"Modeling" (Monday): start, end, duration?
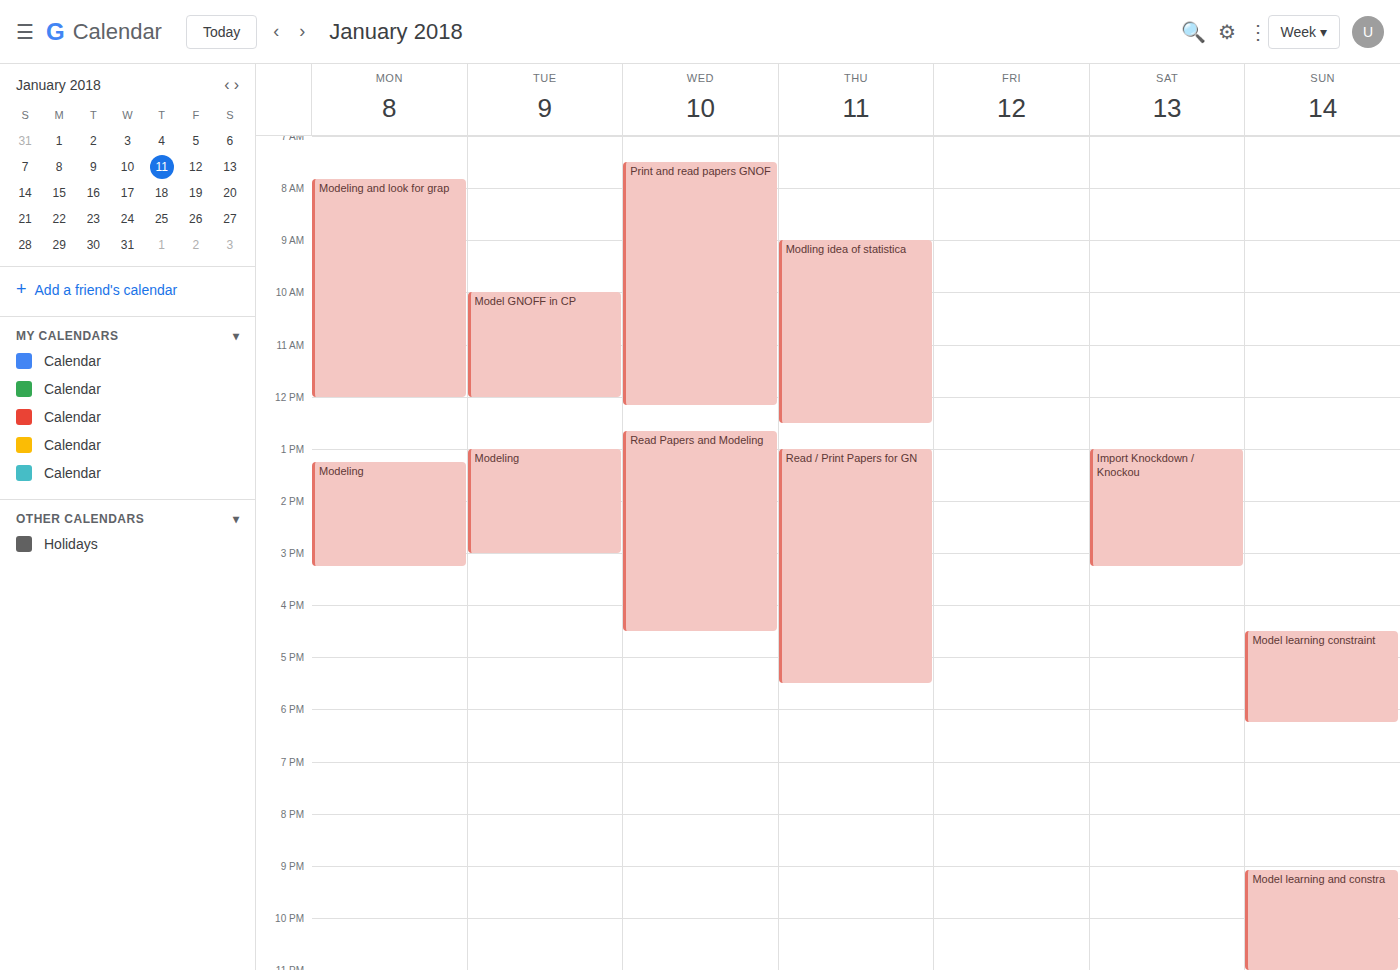
1:15 PM to 3:15 PM, 2 hours